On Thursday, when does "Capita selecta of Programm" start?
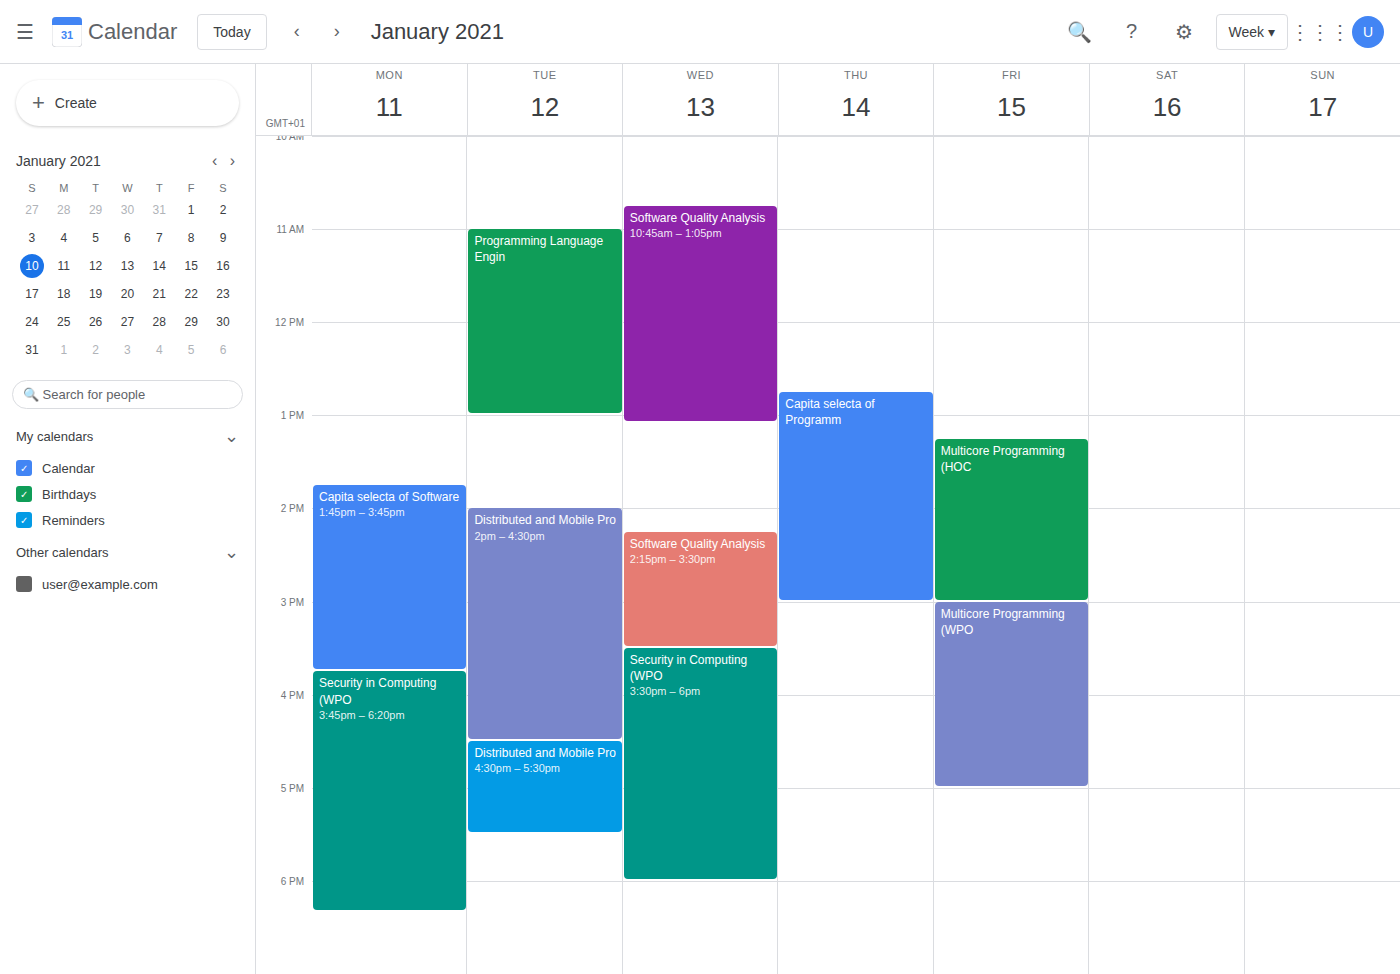
12:45 PM